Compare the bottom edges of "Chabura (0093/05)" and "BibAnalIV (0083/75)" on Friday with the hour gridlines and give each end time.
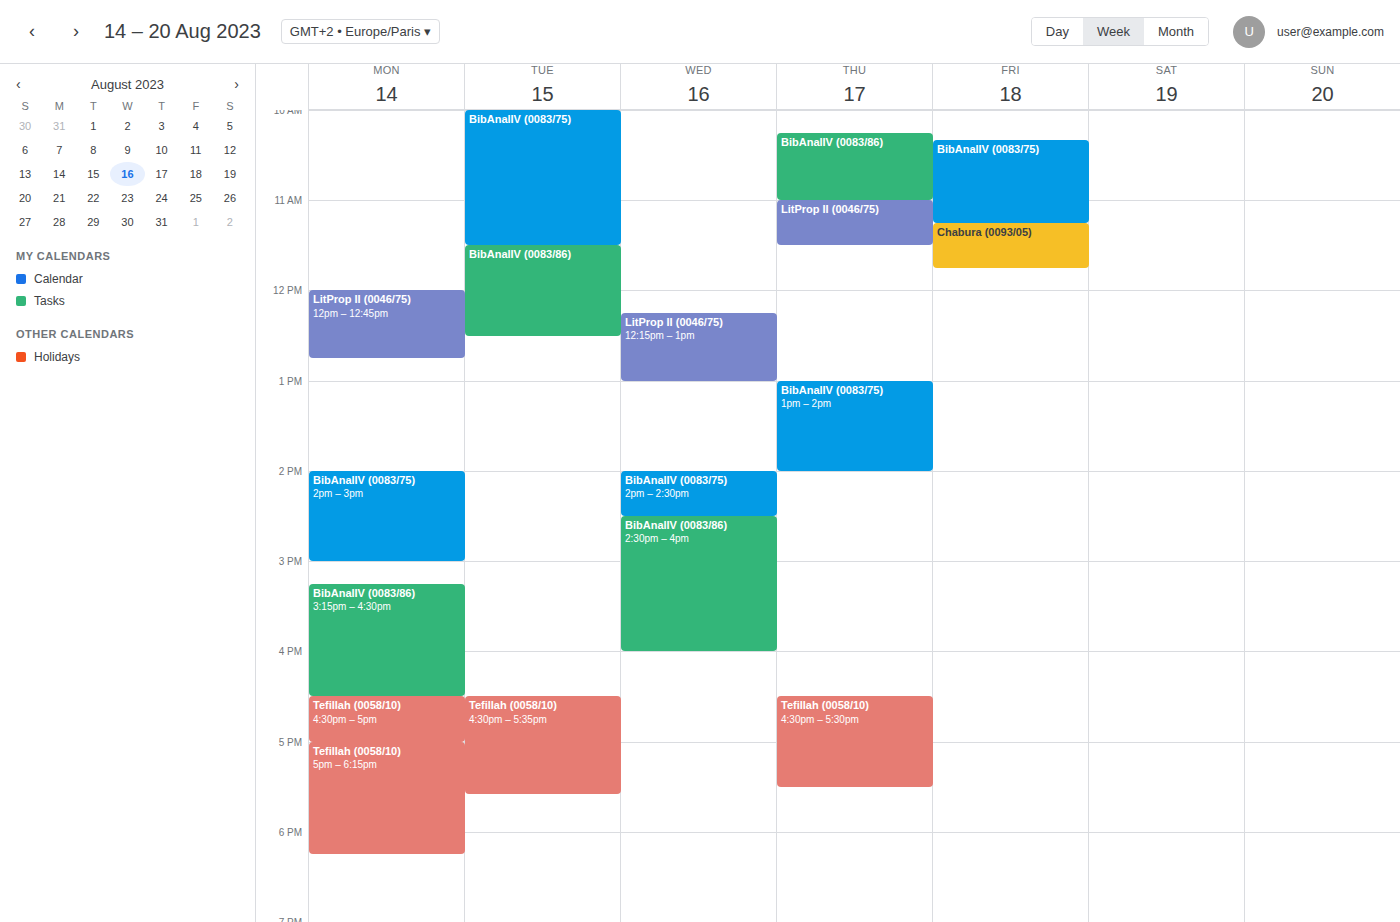
"Chabura (0093/05)": 11:45 AM, neither: three quarters of the way from the 11 AM line to the 12 PM line. "BibAnalIV (0083/75)": 11:15 AM, neither: a quarter of the way from the 11 AM line to the 12 PM line.